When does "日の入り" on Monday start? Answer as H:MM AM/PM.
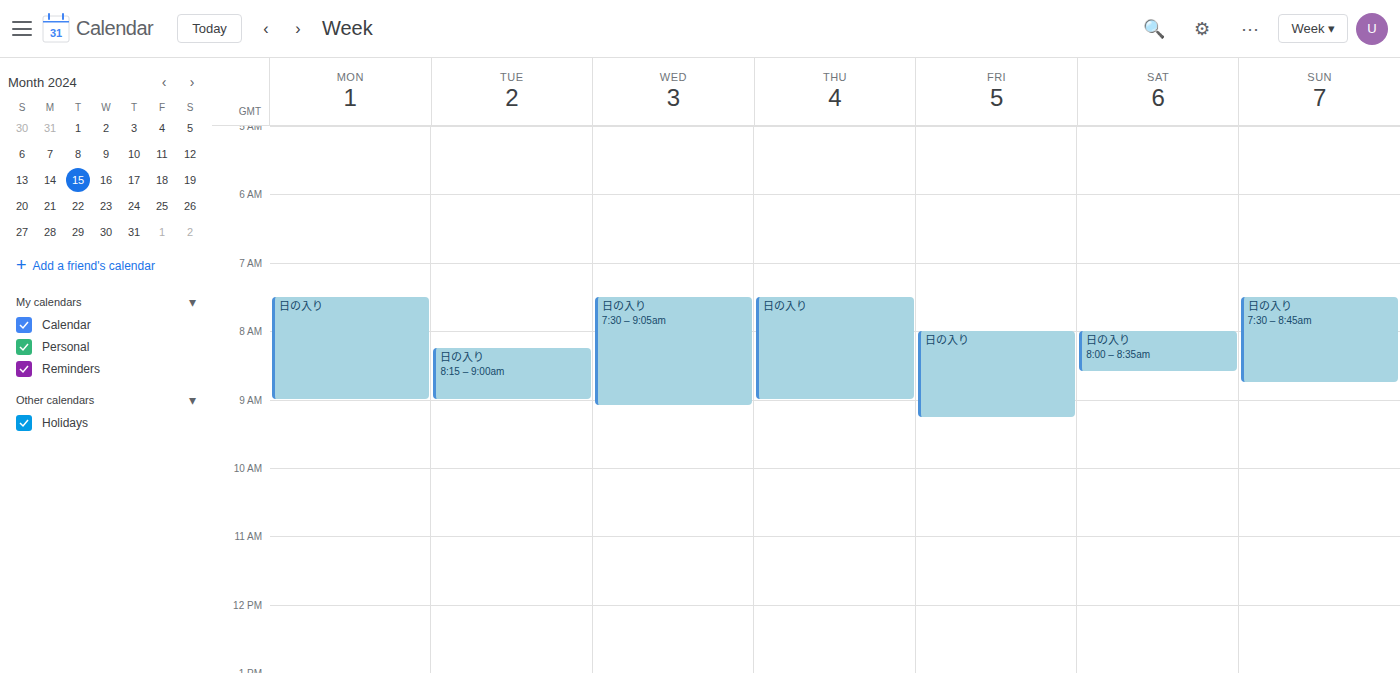
7:30 AM